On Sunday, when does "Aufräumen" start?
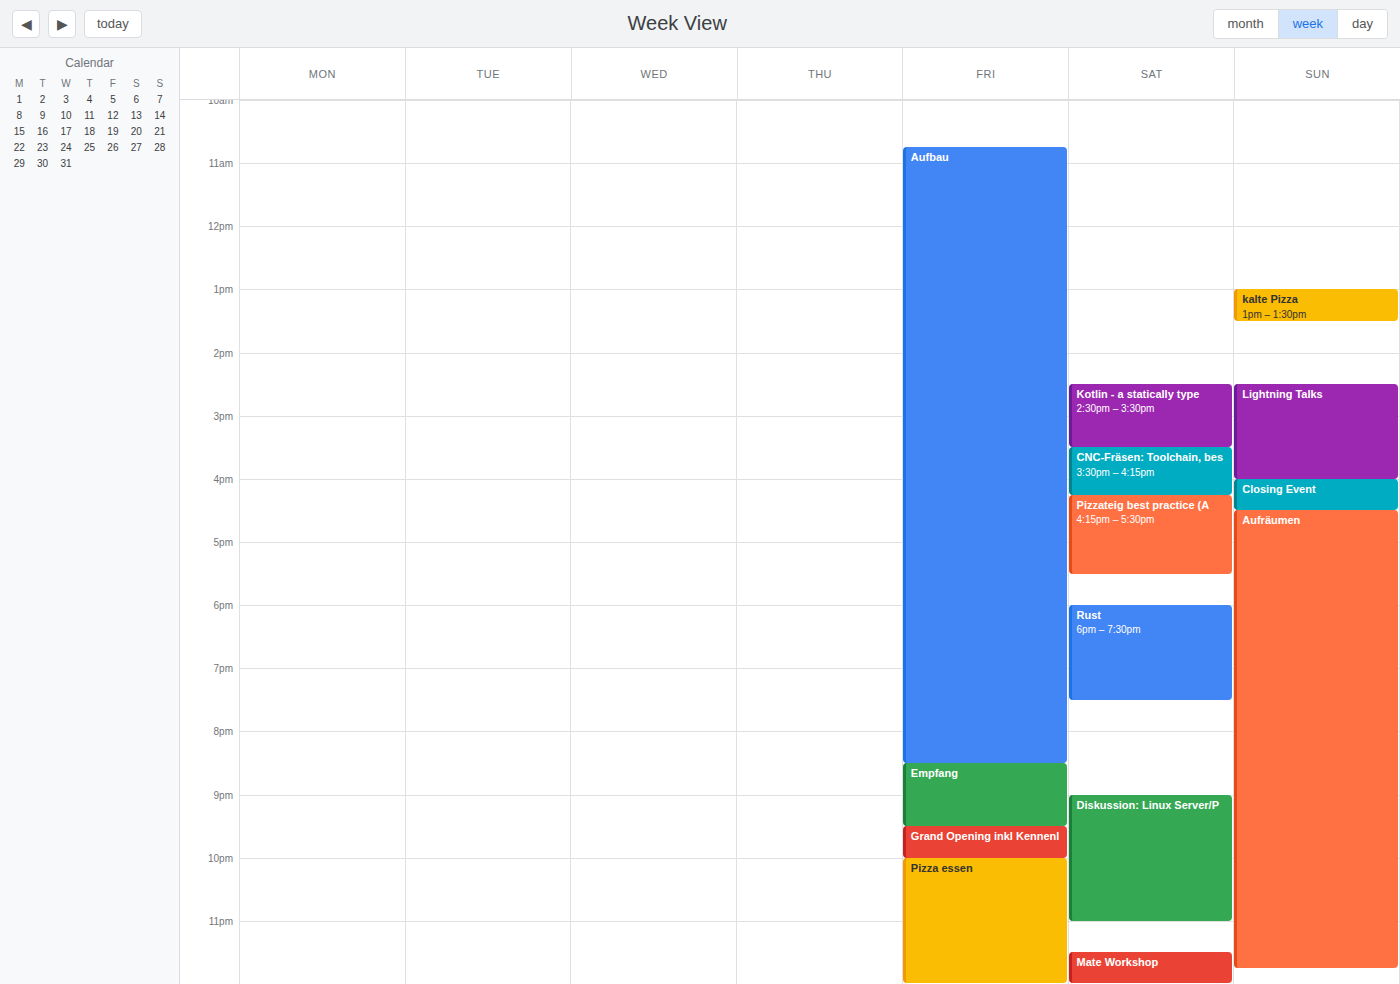
4:30 PM